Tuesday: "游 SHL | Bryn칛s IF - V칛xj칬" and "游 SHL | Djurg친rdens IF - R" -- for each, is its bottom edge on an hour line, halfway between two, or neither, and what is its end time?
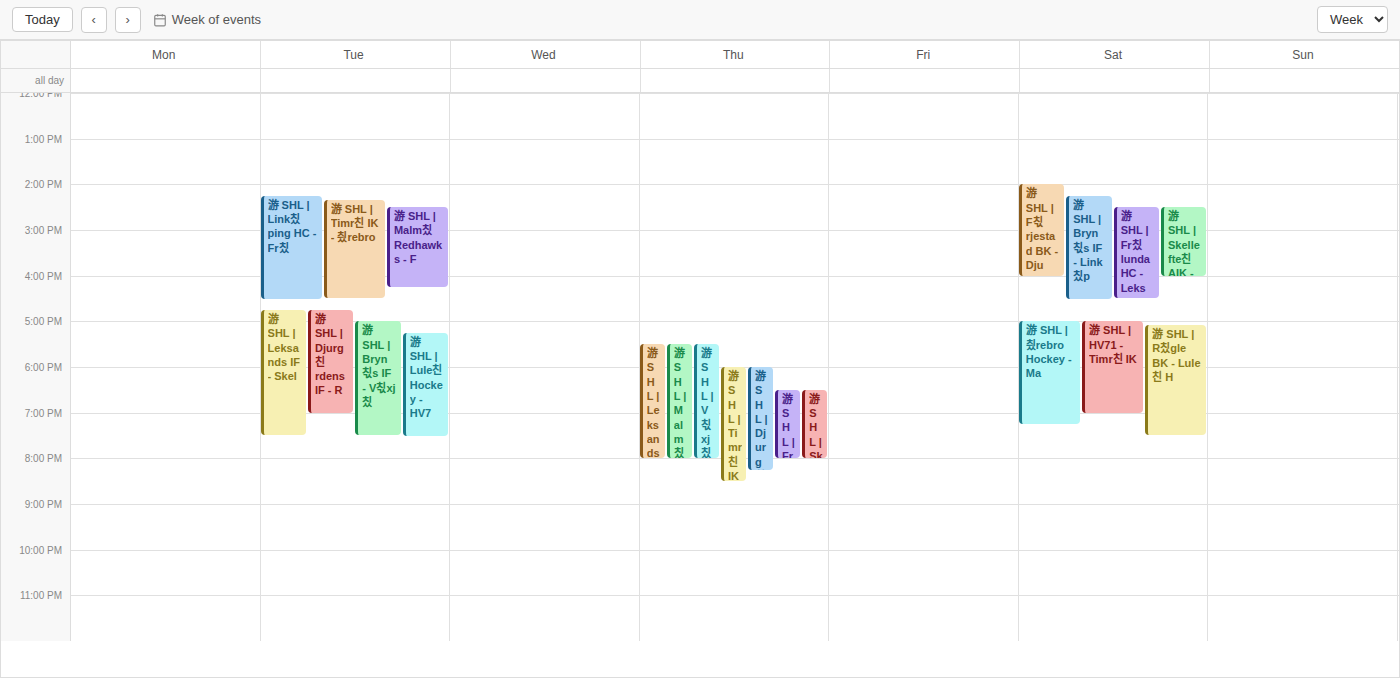
"游 SHL | Bryn칛s IF - V칛xj칬": 19:30, halfway between the 19:00 and 20:00 lines. "游 SHL | Djurg친rdens IF - R": 19:00, exactly on the 19:00 line.